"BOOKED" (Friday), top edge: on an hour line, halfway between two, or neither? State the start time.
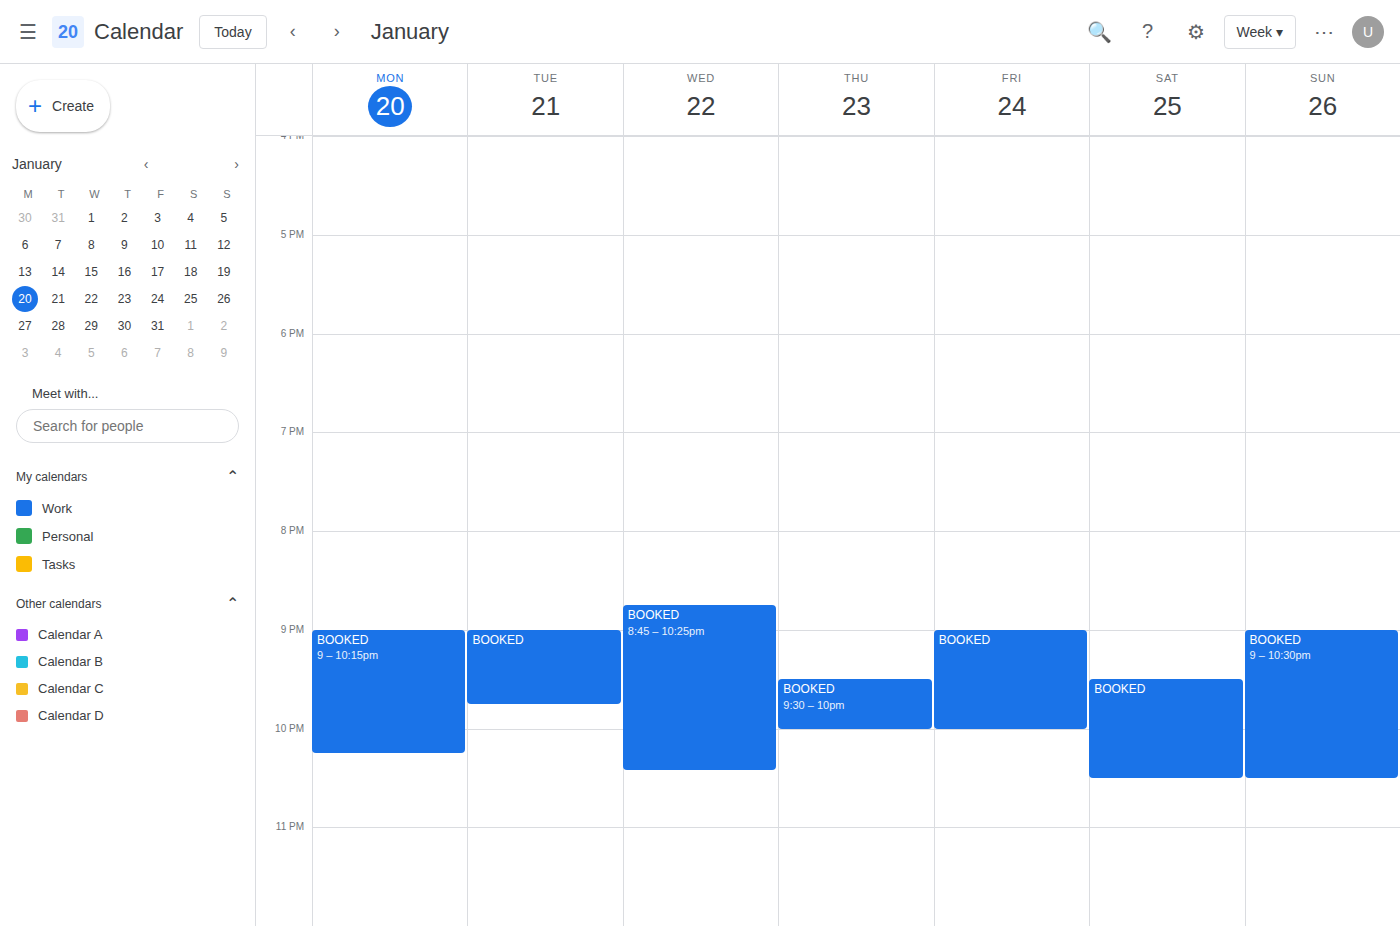
9:00 PM -- exactly on the 9 PM line.